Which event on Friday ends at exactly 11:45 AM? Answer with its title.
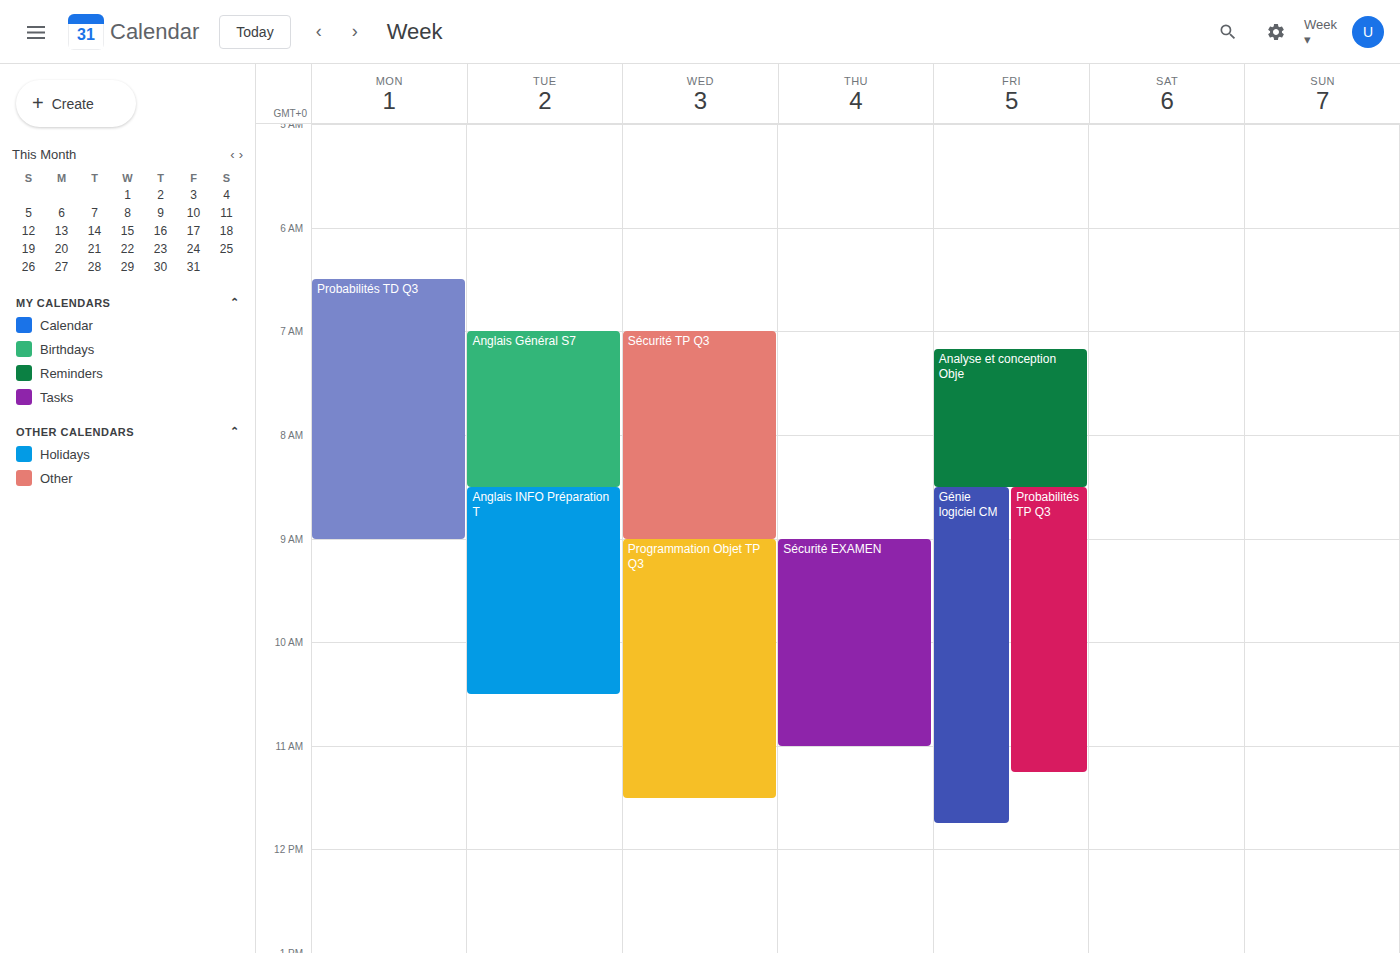
"Génie logiciel CM"